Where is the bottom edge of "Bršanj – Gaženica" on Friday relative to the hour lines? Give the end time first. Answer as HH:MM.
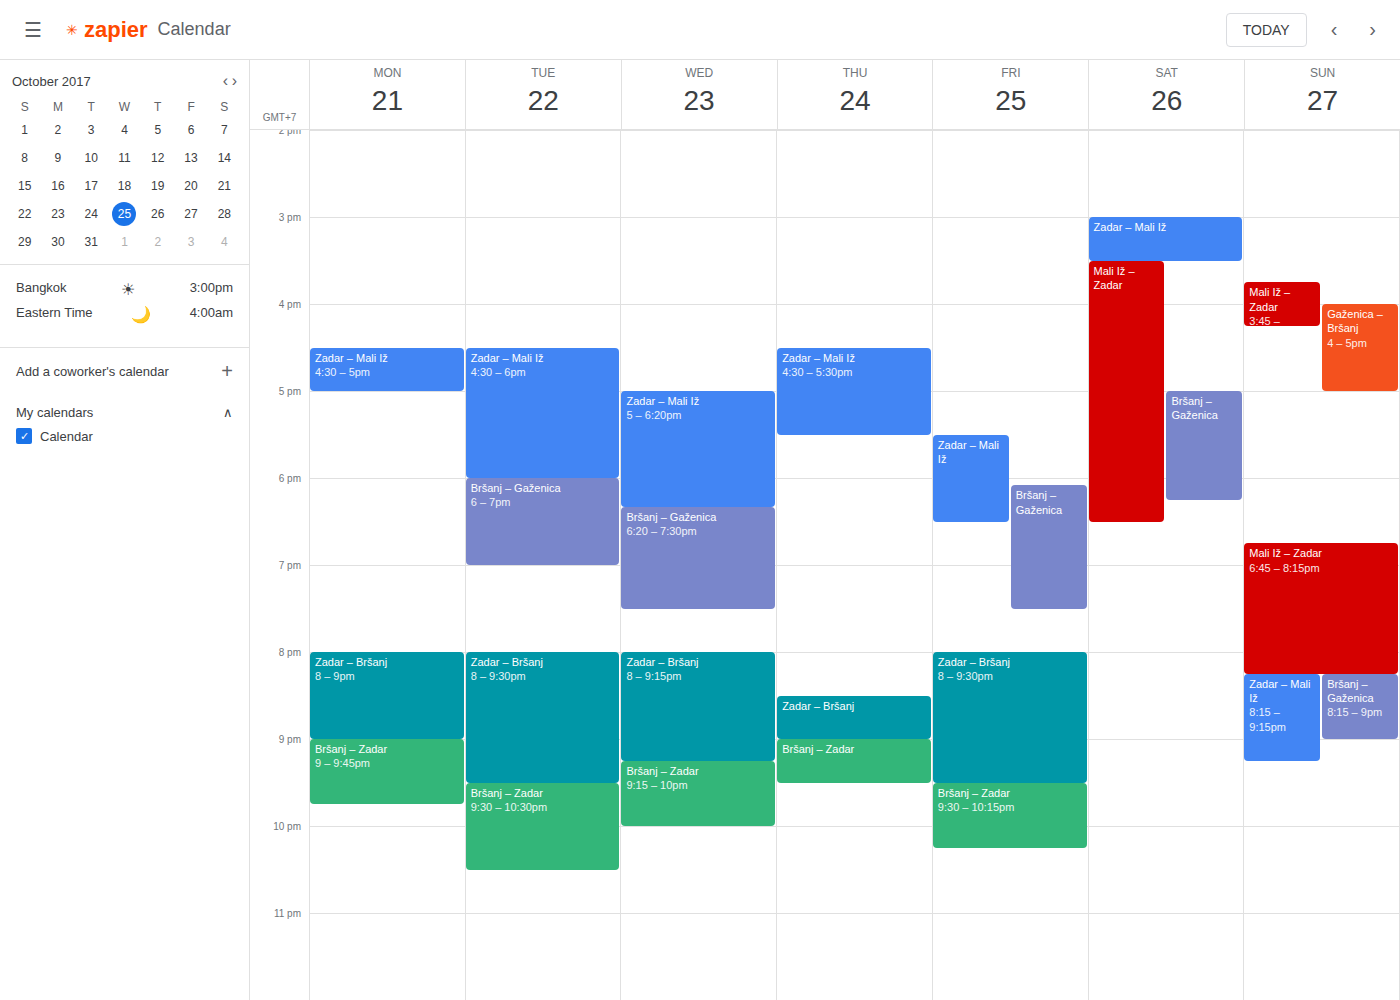
19:30 -- halfway between the 19:00 and 20:00 lines.